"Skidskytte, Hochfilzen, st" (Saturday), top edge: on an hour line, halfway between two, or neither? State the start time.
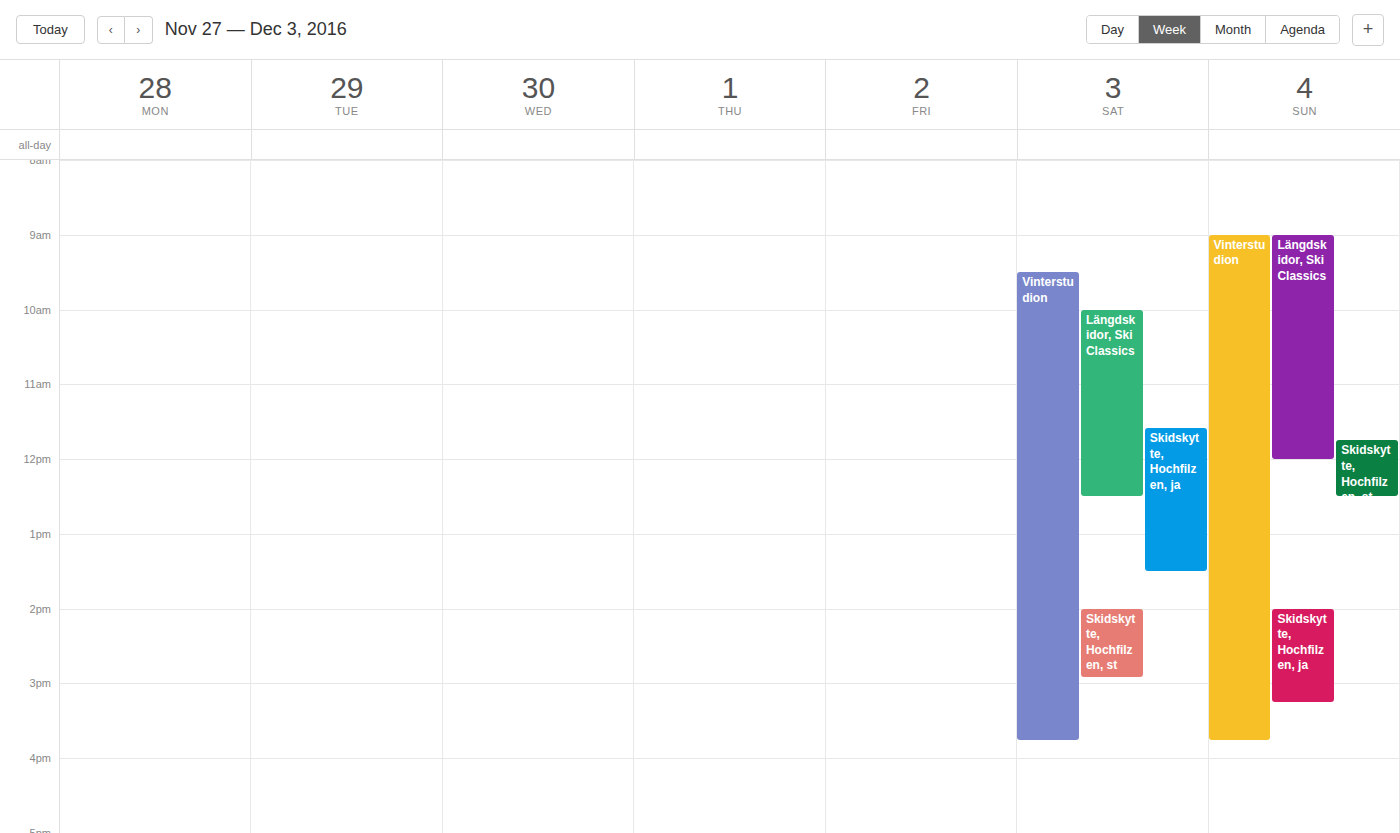
2:00 PM -- exactly on the 2 PM line.